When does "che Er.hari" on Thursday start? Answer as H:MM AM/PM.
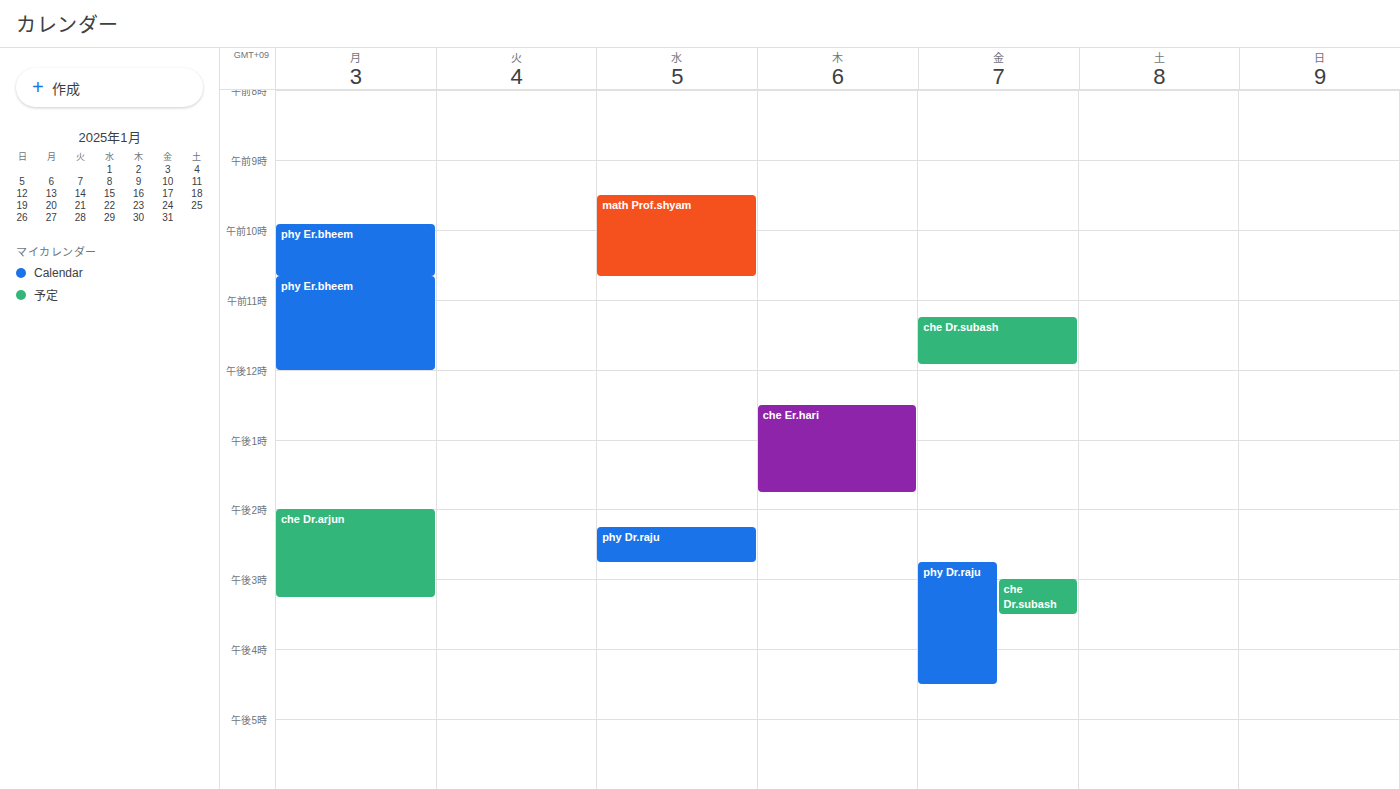
12:30 PM